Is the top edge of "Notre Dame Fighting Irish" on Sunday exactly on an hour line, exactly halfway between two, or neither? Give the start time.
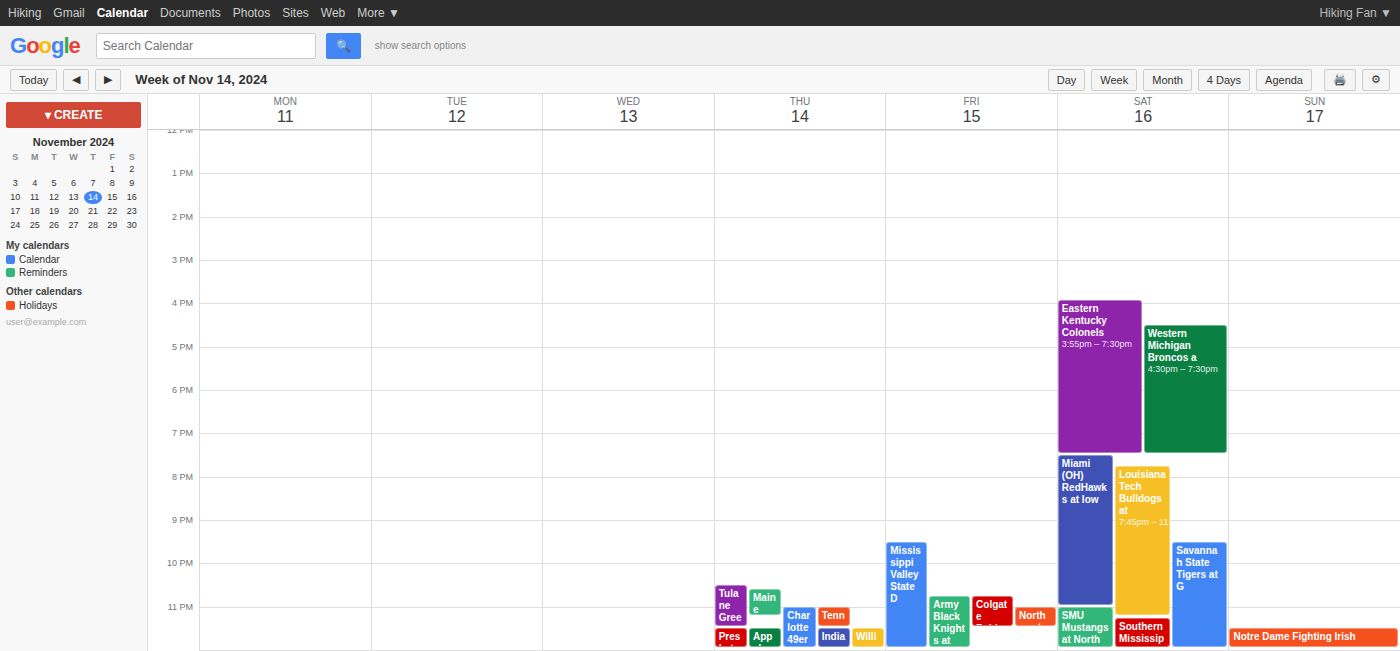
11:30 PM -- halfway between the 11 PM and 12 AM lines.